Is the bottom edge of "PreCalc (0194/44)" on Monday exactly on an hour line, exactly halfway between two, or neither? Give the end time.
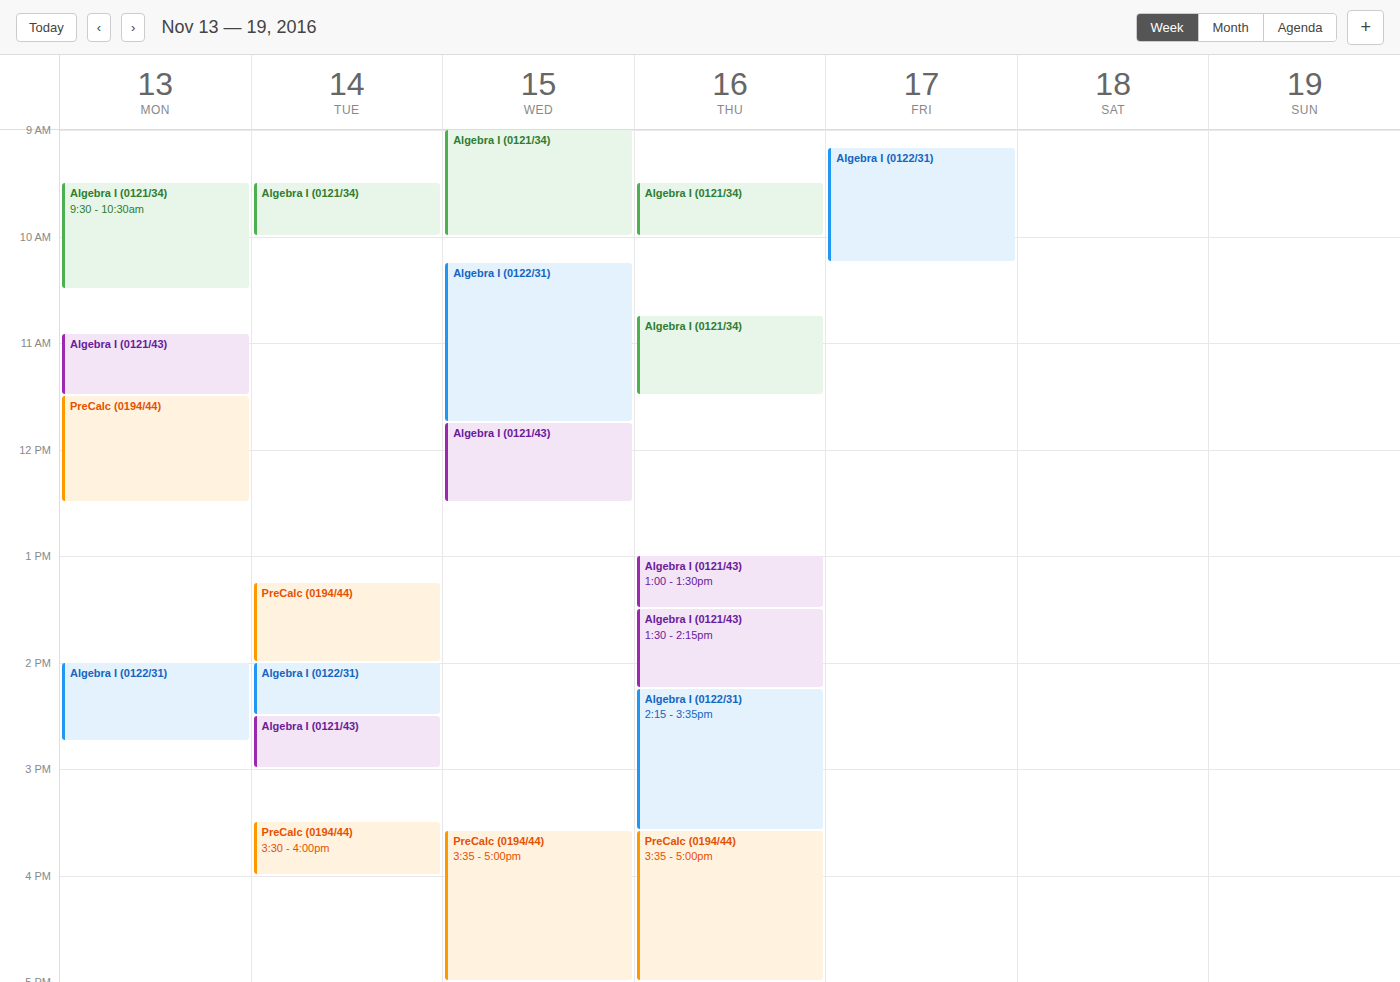
12:30 PM -- halfway between the 12 PM and 1 PM lines.